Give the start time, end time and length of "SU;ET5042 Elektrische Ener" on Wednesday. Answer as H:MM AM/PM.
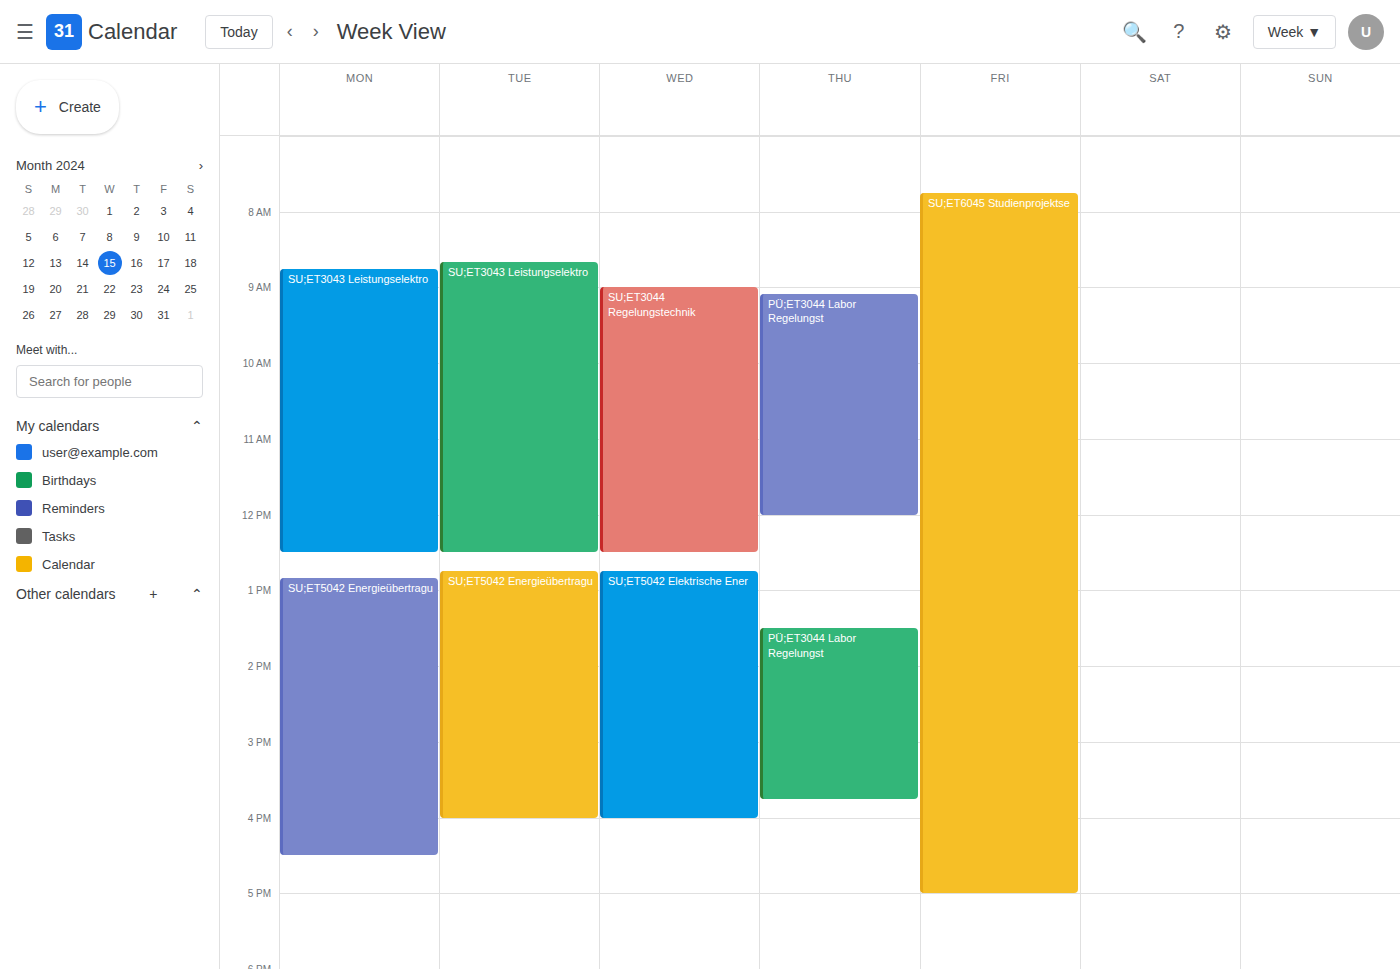
12:45 PM to 4:00 PM, 3 hours 15 minutes